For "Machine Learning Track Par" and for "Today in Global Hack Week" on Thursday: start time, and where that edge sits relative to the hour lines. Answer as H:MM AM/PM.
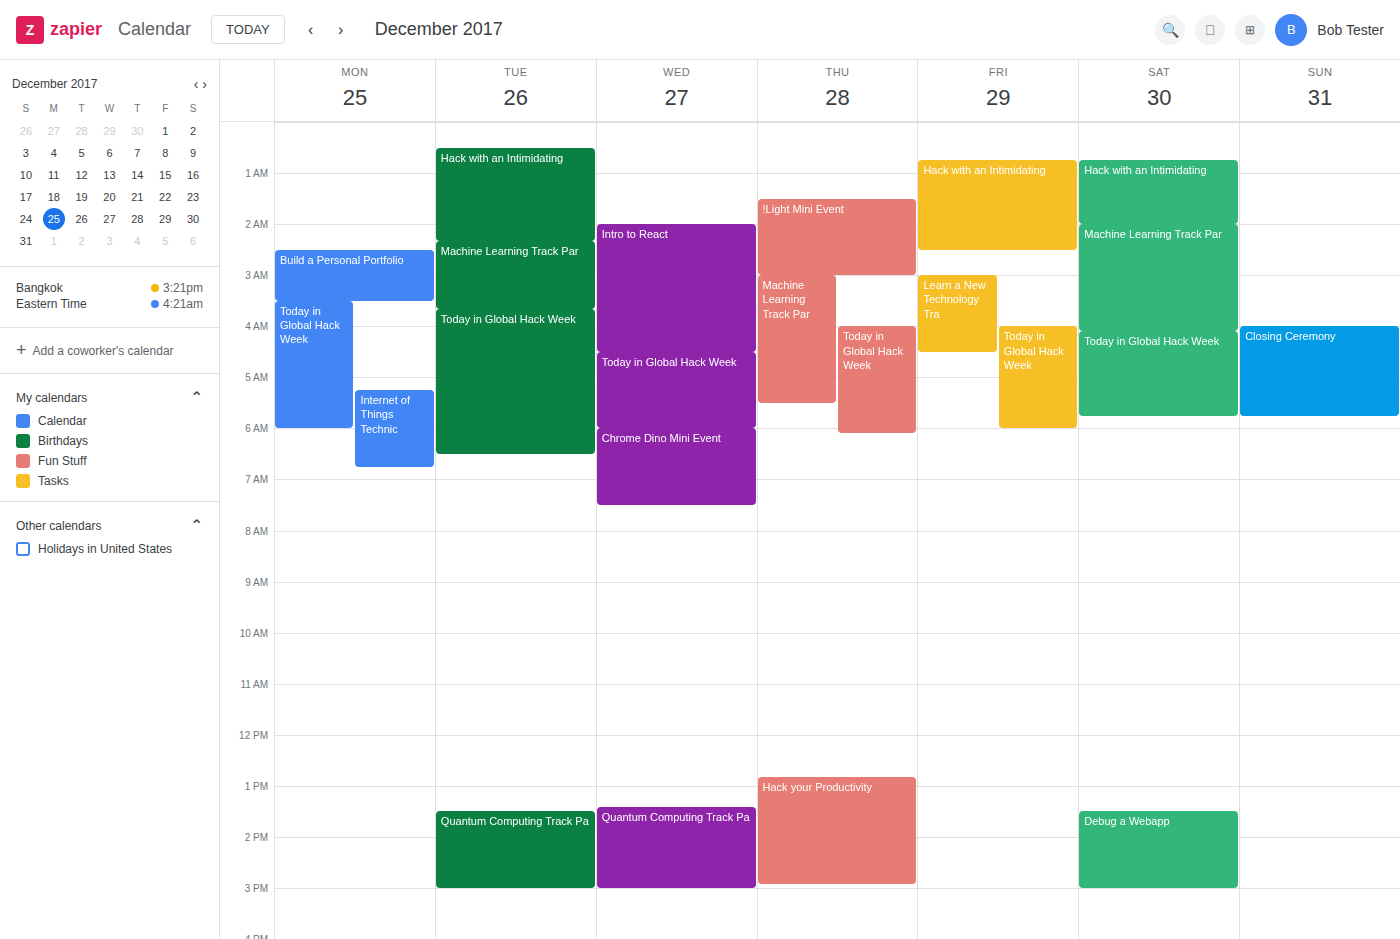
"Machine Learning Track Par": 3:00 AM, exactly on the 3 AM line. "Today in Global Hack Week": 4:00 AM, exactly on the 4 AM line.